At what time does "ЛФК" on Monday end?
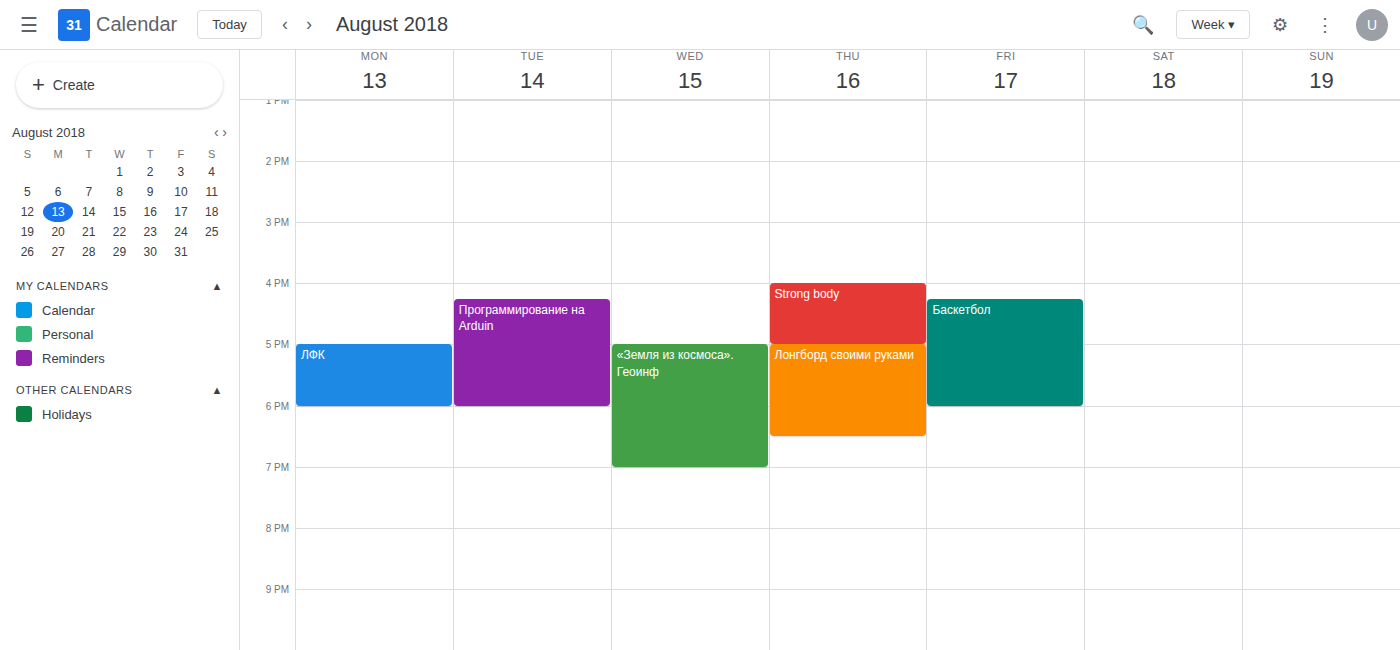
18:00